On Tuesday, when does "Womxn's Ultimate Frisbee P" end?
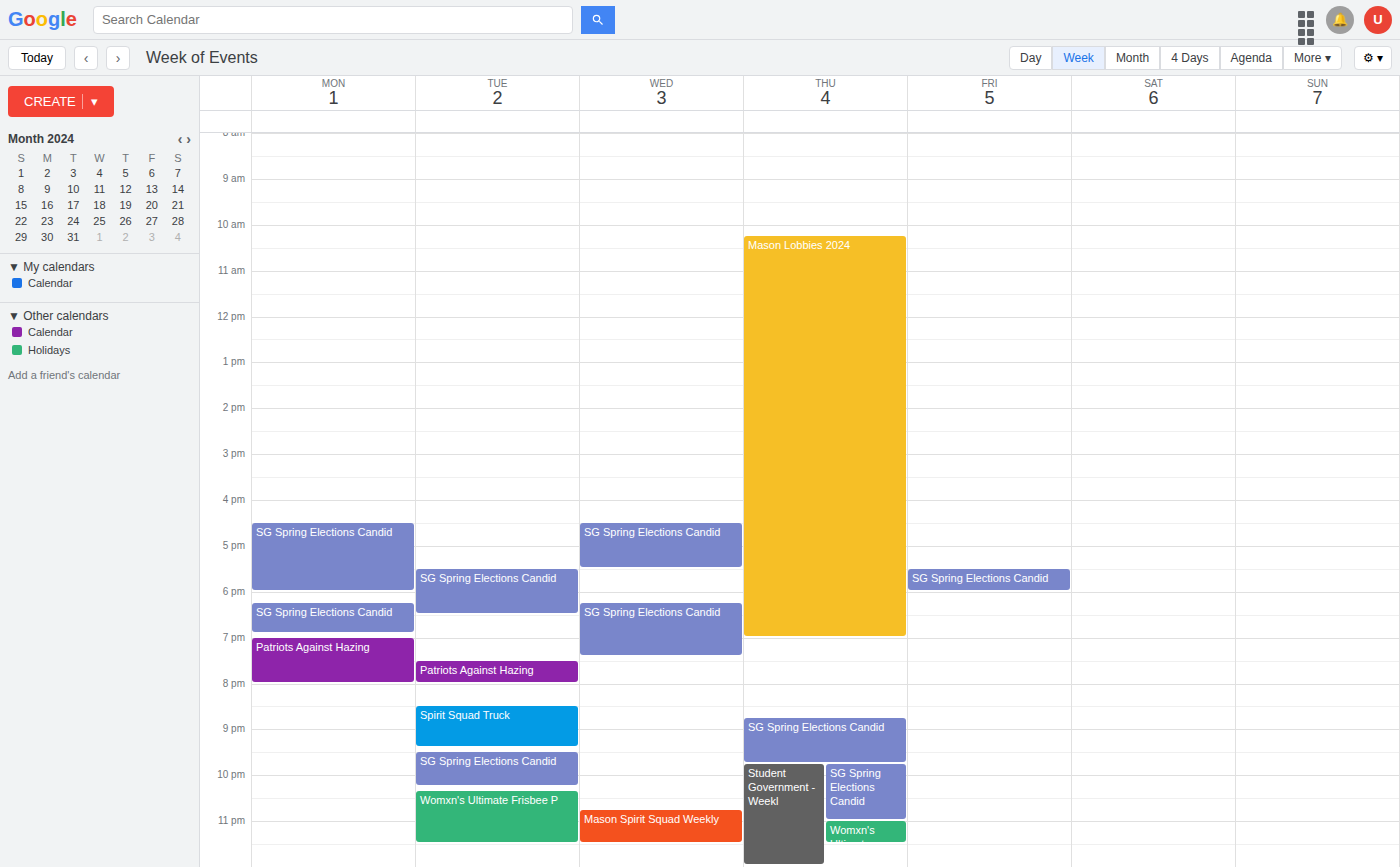
11:30 PM